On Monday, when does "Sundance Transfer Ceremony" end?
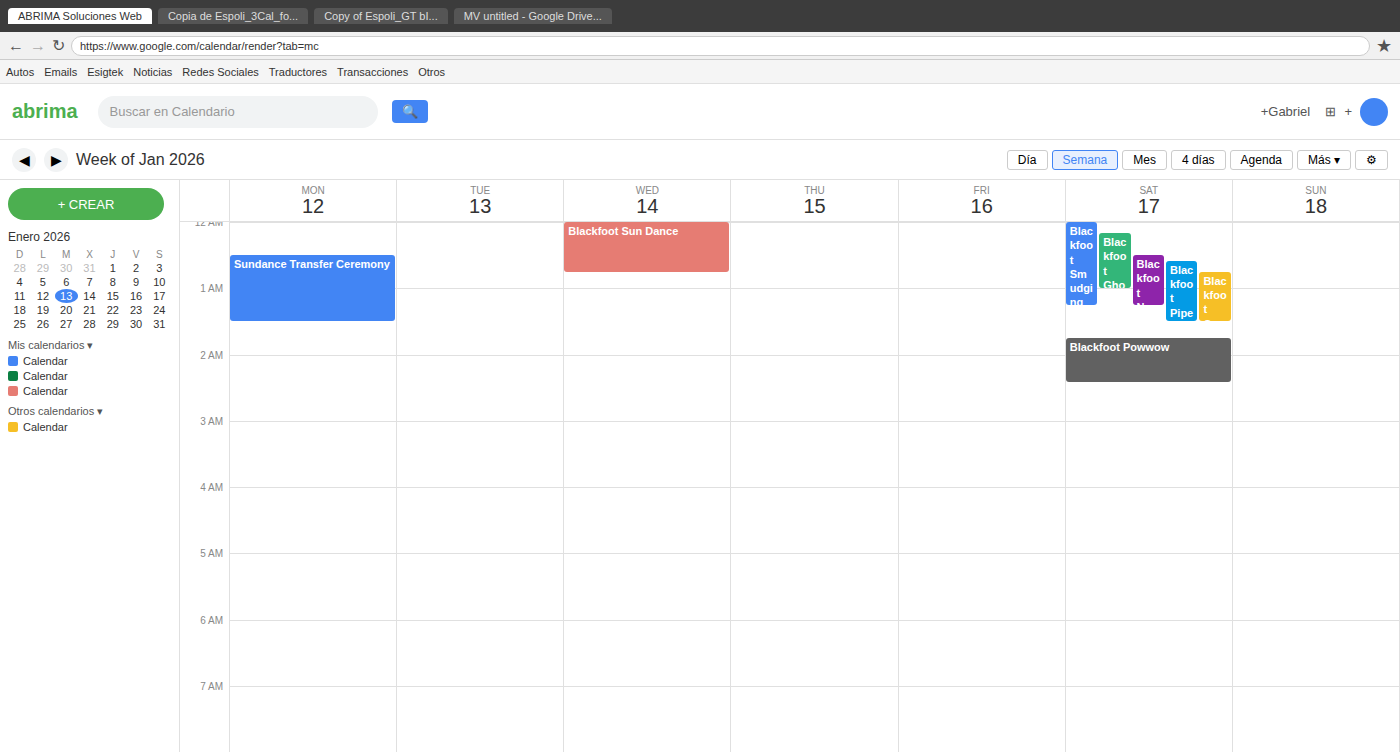
1:30 AM